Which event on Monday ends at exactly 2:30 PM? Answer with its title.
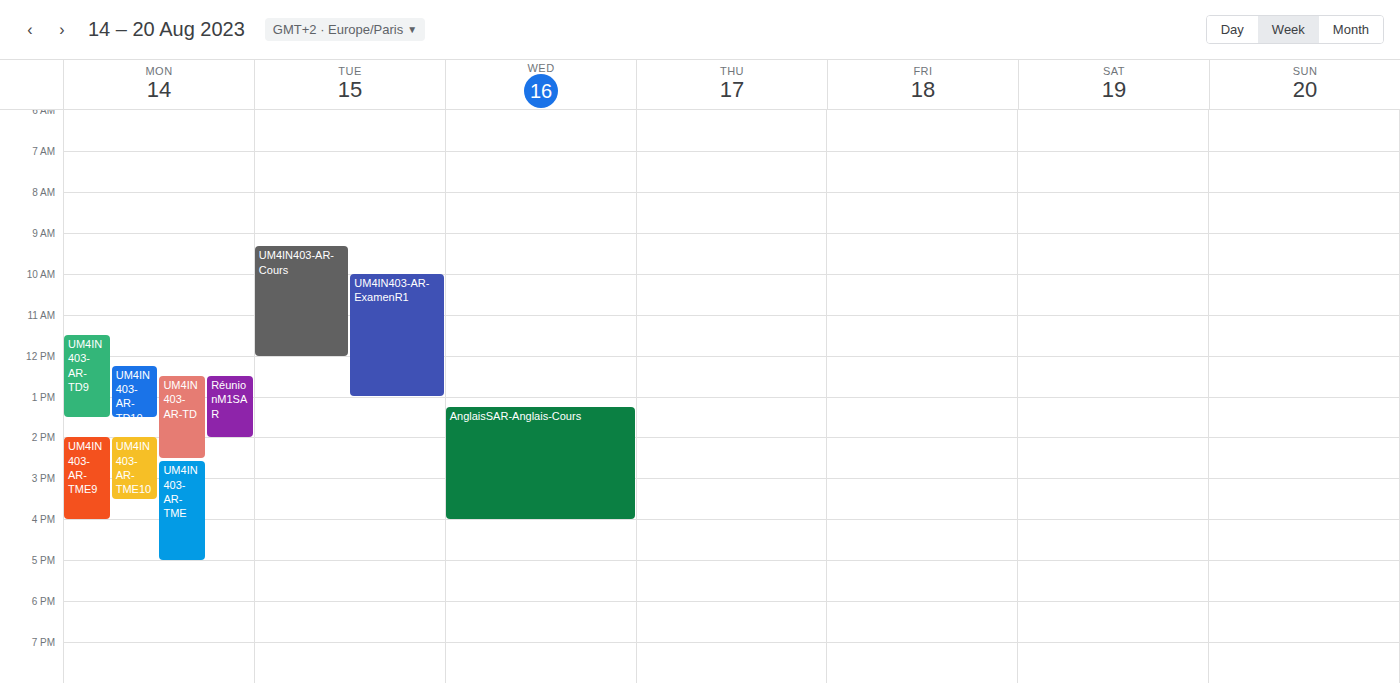
"UM4IN403-AR-TD"